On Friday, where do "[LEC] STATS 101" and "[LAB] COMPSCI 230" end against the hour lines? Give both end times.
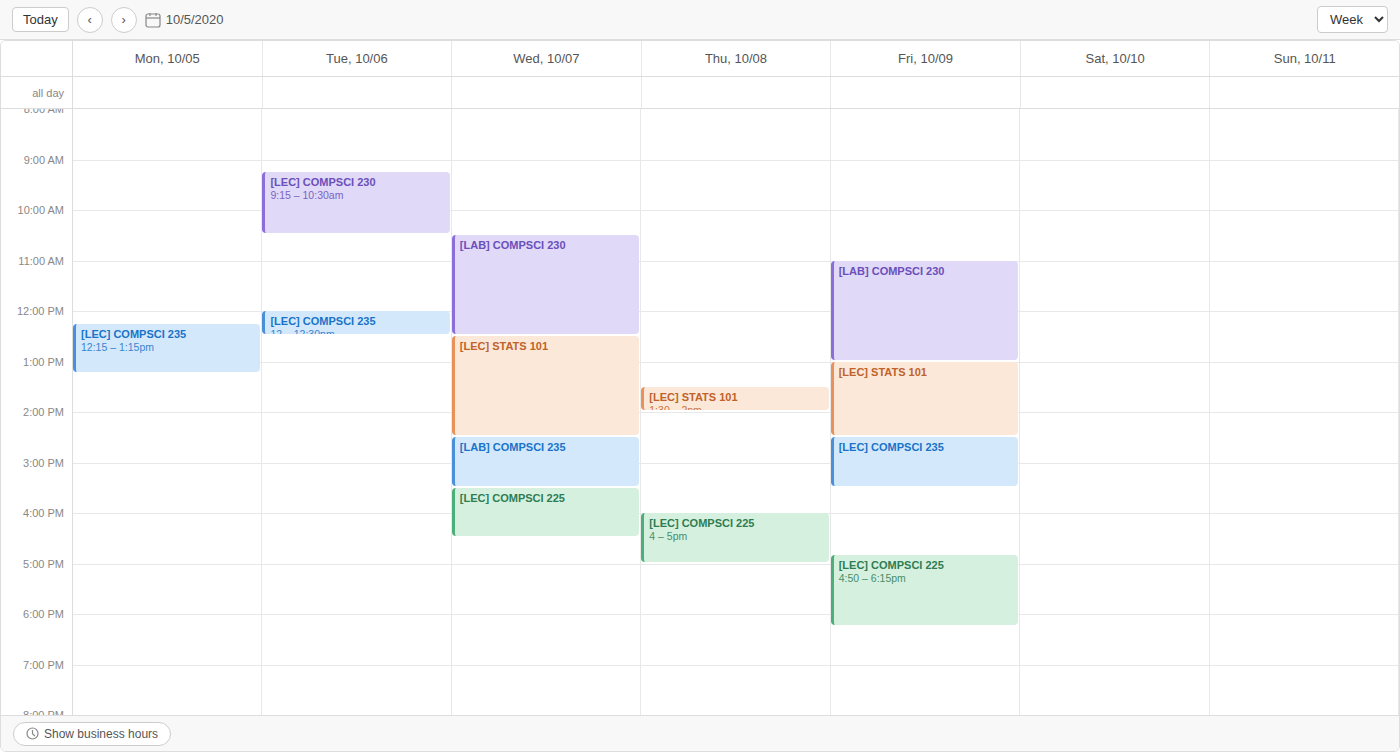
"[LEC] STATS 101": 2:30 PM, halfway between the 2 PM and 3 PM lines. "[LAB] COMPSCI 230": 1:00 PM, exactly on the 1 PM line.